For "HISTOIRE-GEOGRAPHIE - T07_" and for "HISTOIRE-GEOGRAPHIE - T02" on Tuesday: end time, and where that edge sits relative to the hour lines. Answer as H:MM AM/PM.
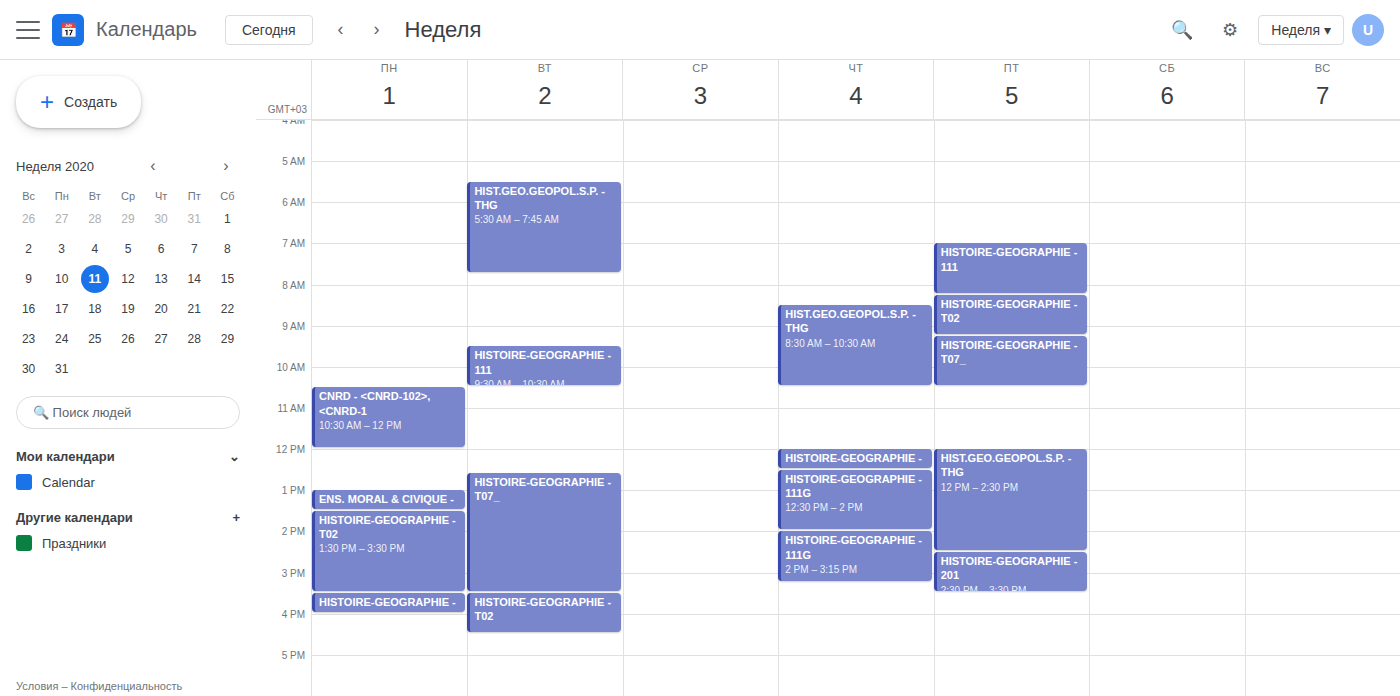
"HISTOIRE-GEOGRAPHIE - T07_": 3:30 PM, halfway between the 3 PM and 4 PM lines. "HISTOIRE-GEOGRAPHIE - T02": 4:30 PM, halfway between the 4 PM and 5 PM lines.